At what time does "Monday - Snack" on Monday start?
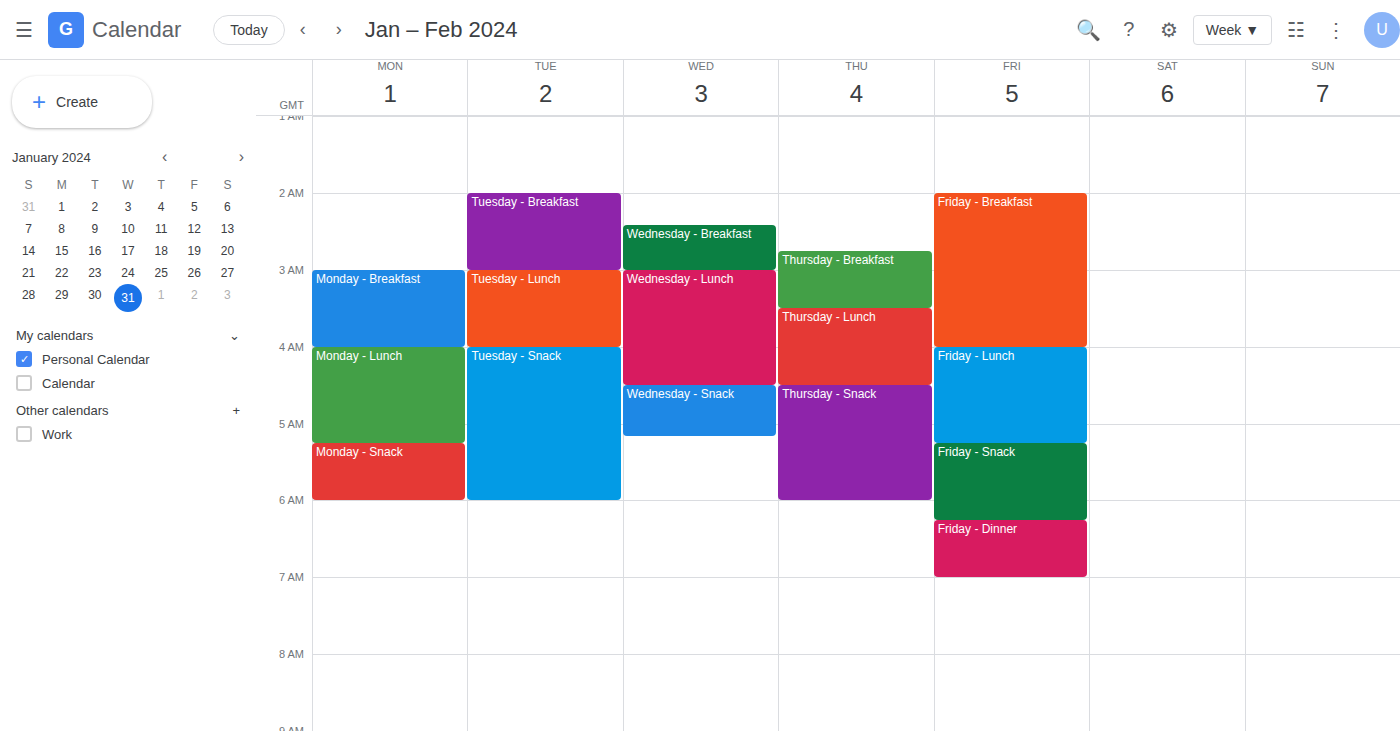
5:15 AM